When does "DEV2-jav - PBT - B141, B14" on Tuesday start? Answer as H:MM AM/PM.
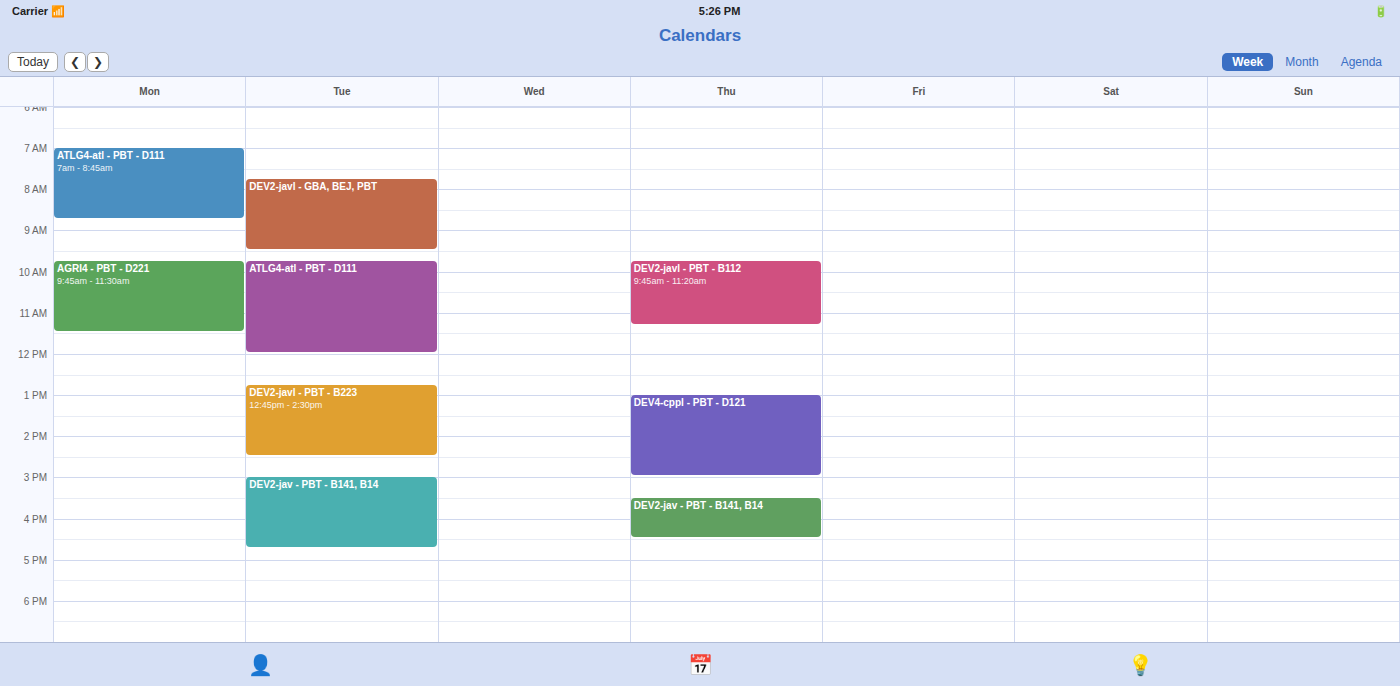
3:00 PM